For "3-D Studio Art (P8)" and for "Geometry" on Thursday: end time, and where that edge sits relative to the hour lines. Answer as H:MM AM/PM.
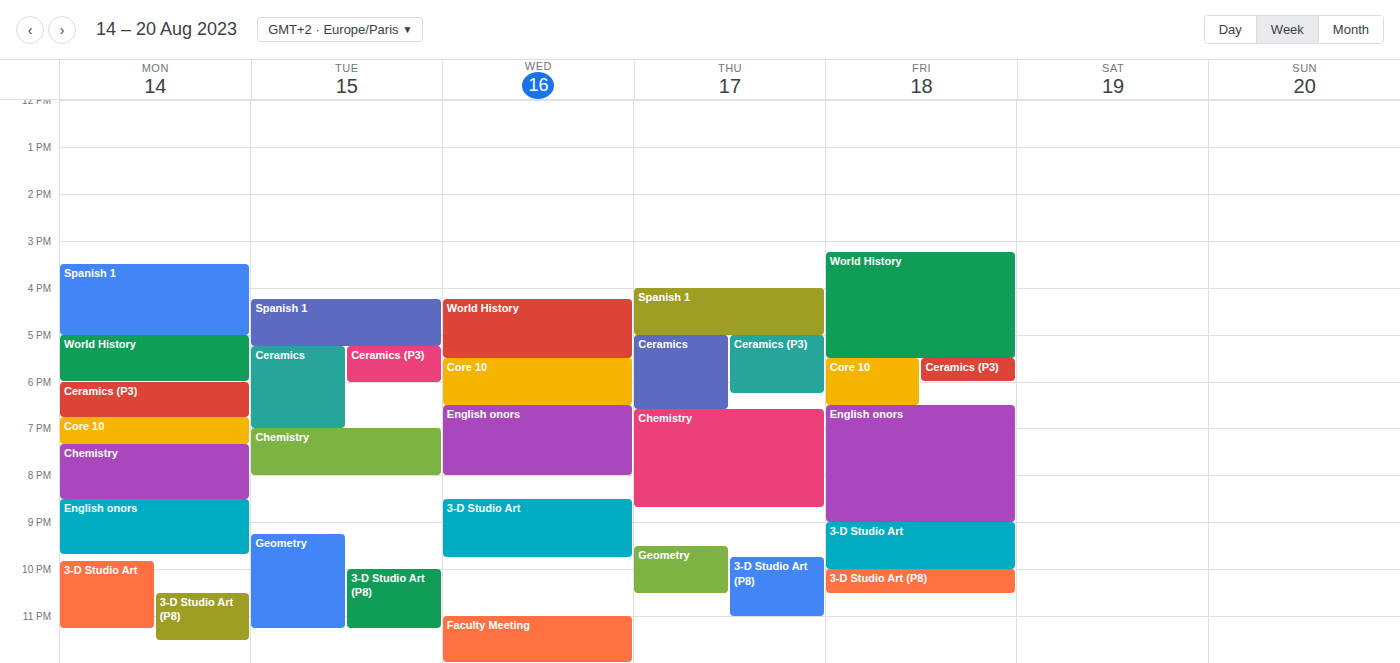
"3-D Studio Art (P8)": 11:00 PM, exactly on the 11 PM line. "Geometry": 10:30 PM, halfway between the 10 PM and 11 PM lines.